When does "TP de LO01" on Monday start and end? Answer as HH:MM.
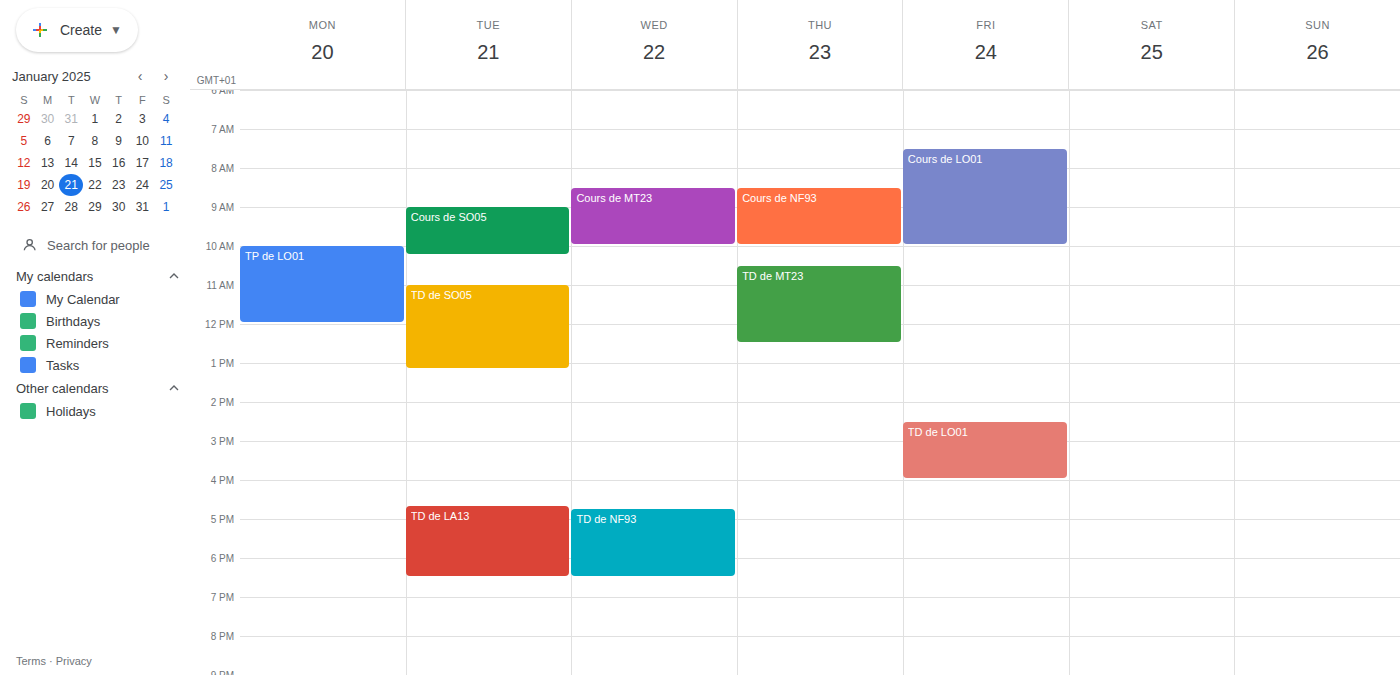
10:00 to 12:00